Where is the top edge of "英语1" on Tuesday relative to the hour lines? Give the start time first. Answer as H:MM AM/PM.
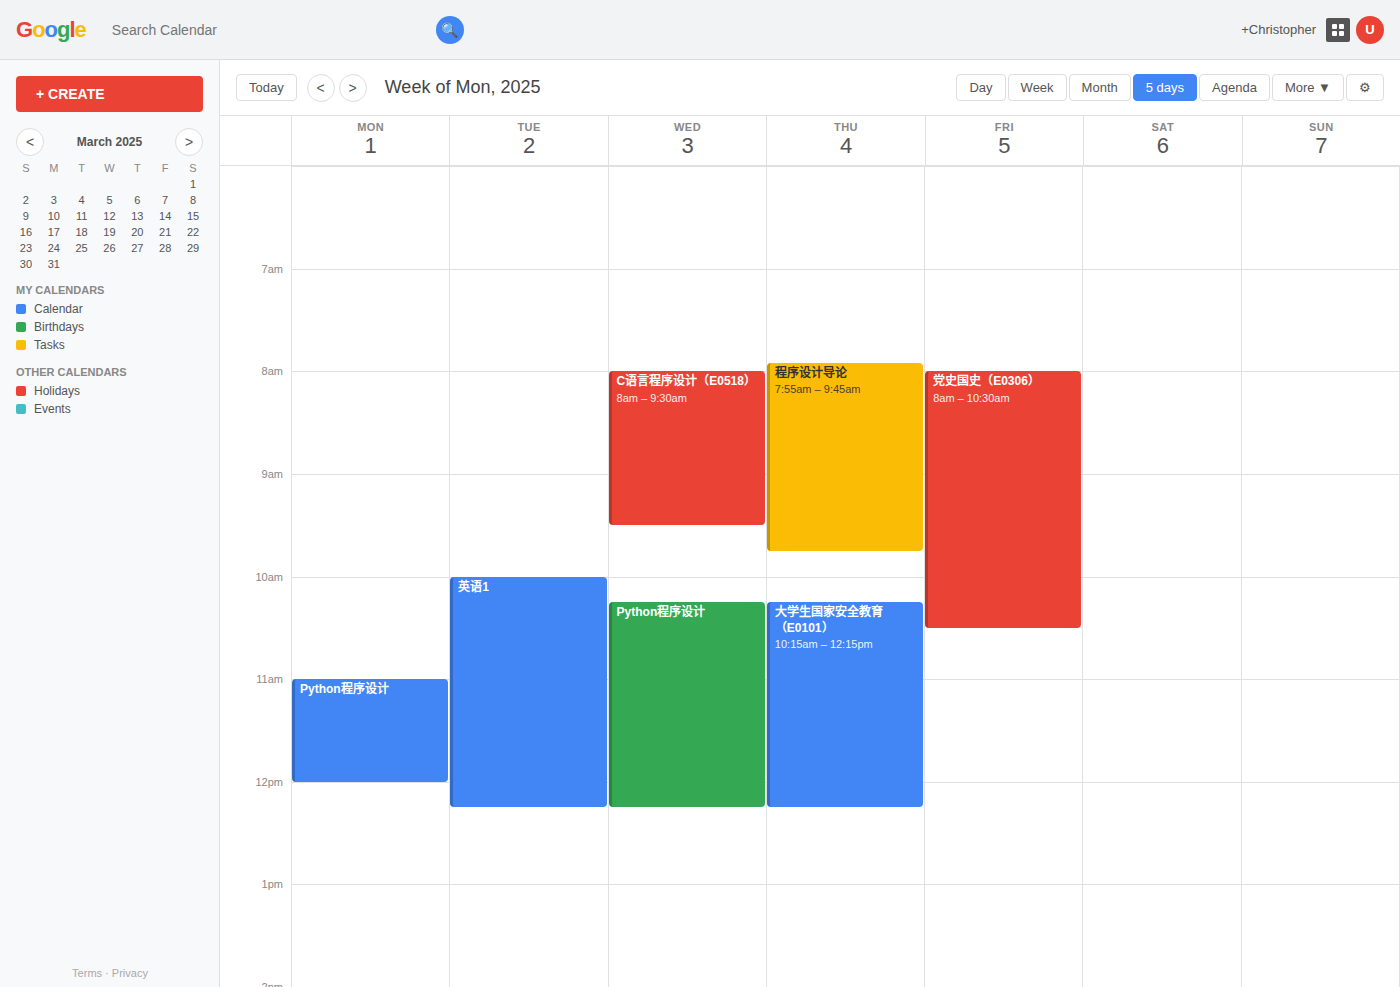
10:00 AM -- exactly on the 10 AM line.